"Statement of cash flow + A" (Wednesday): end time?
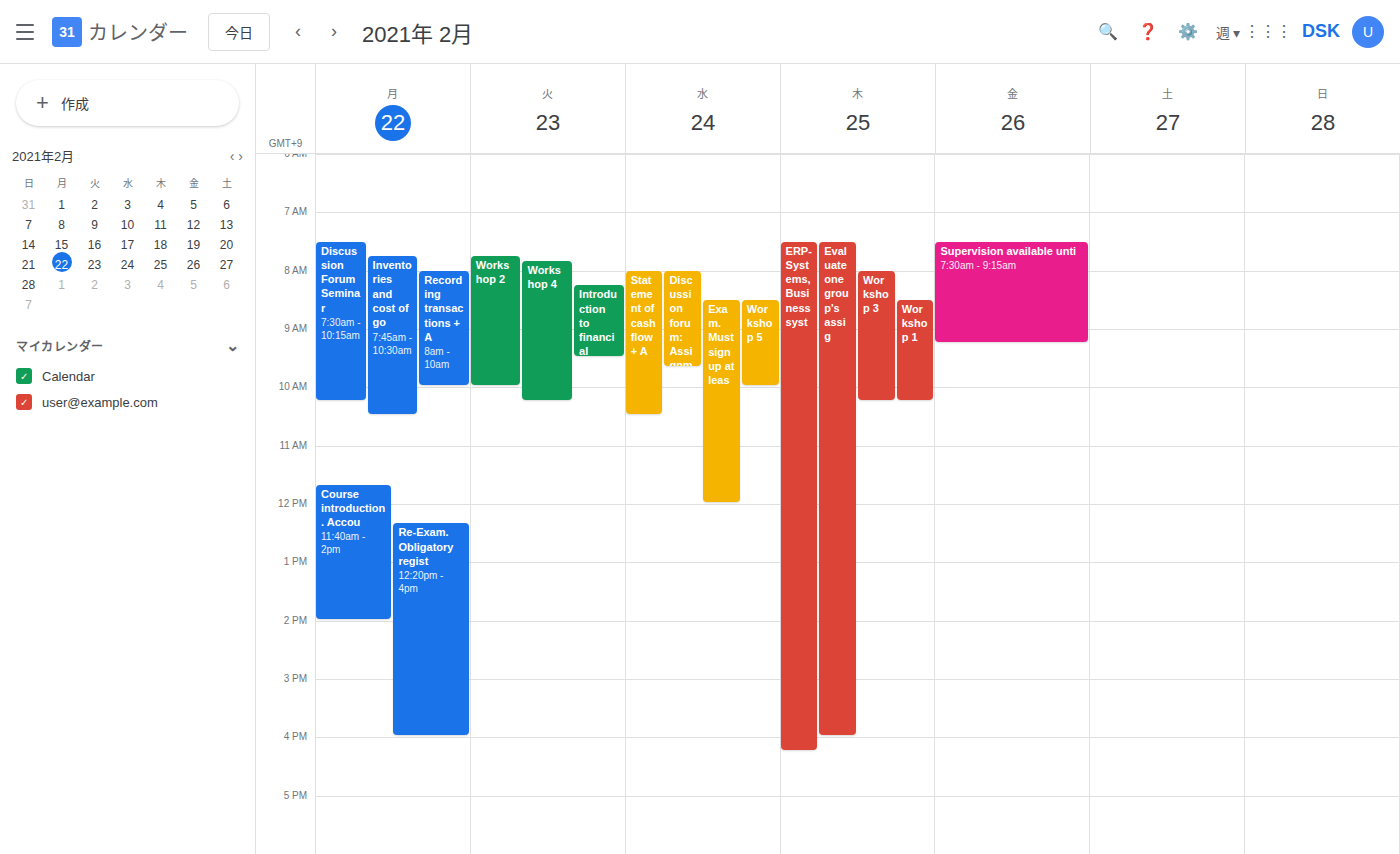
10:30 AM